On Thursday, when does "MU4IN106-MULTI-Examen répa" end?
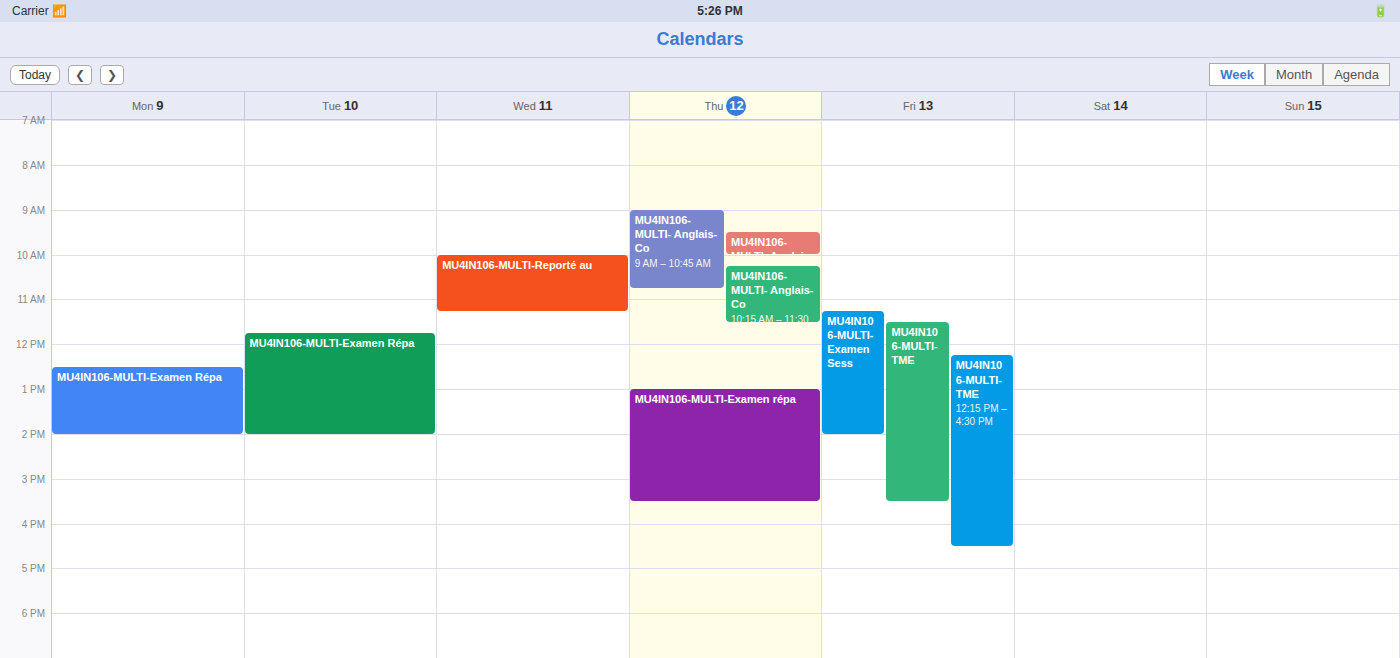
3:30 PM